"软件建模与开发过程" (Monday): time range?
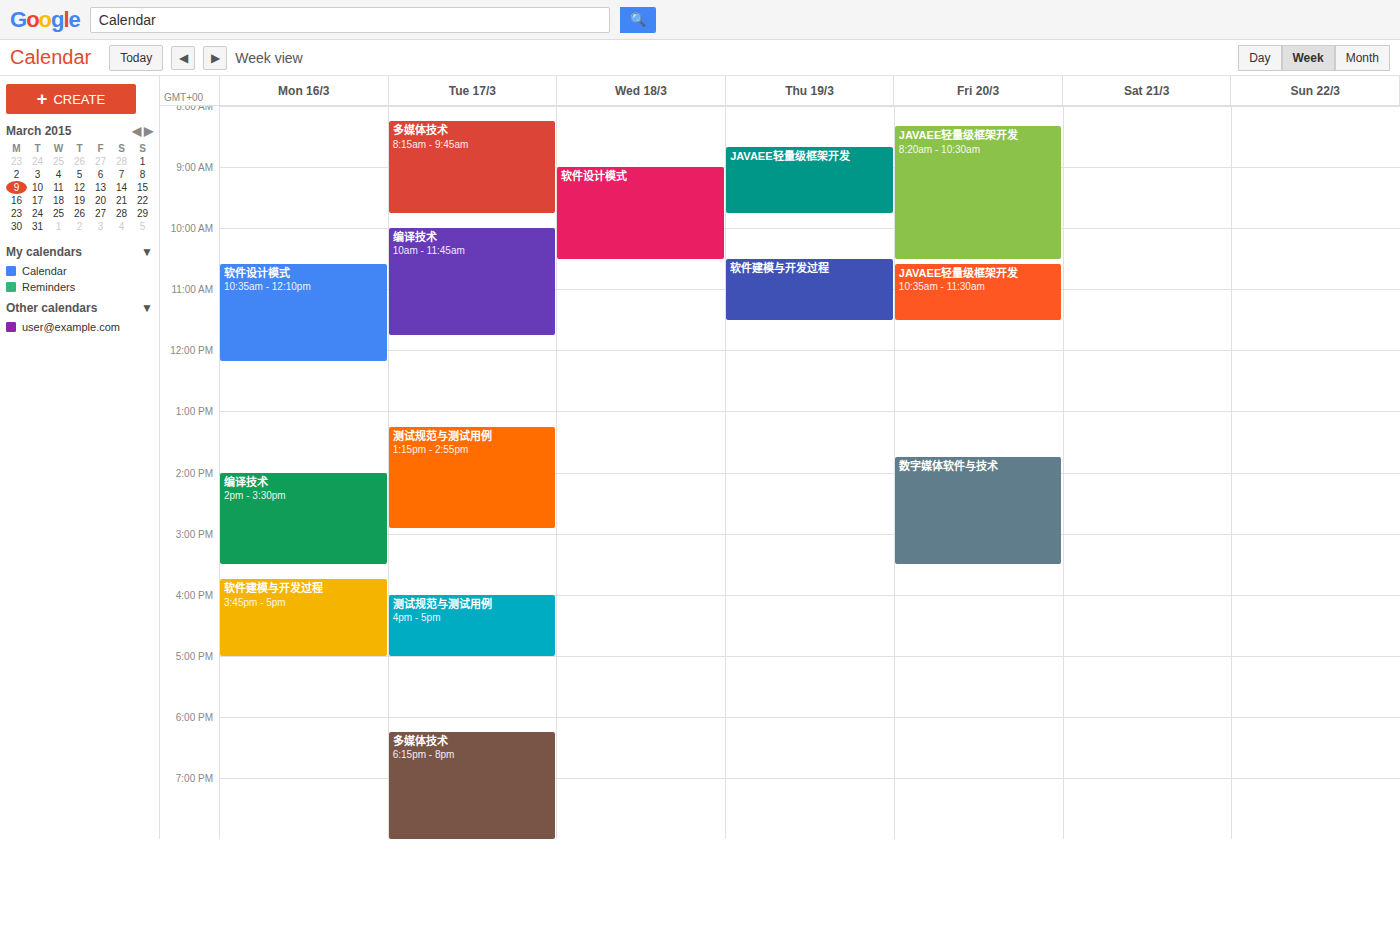
3:45 PM to 5:00 PM